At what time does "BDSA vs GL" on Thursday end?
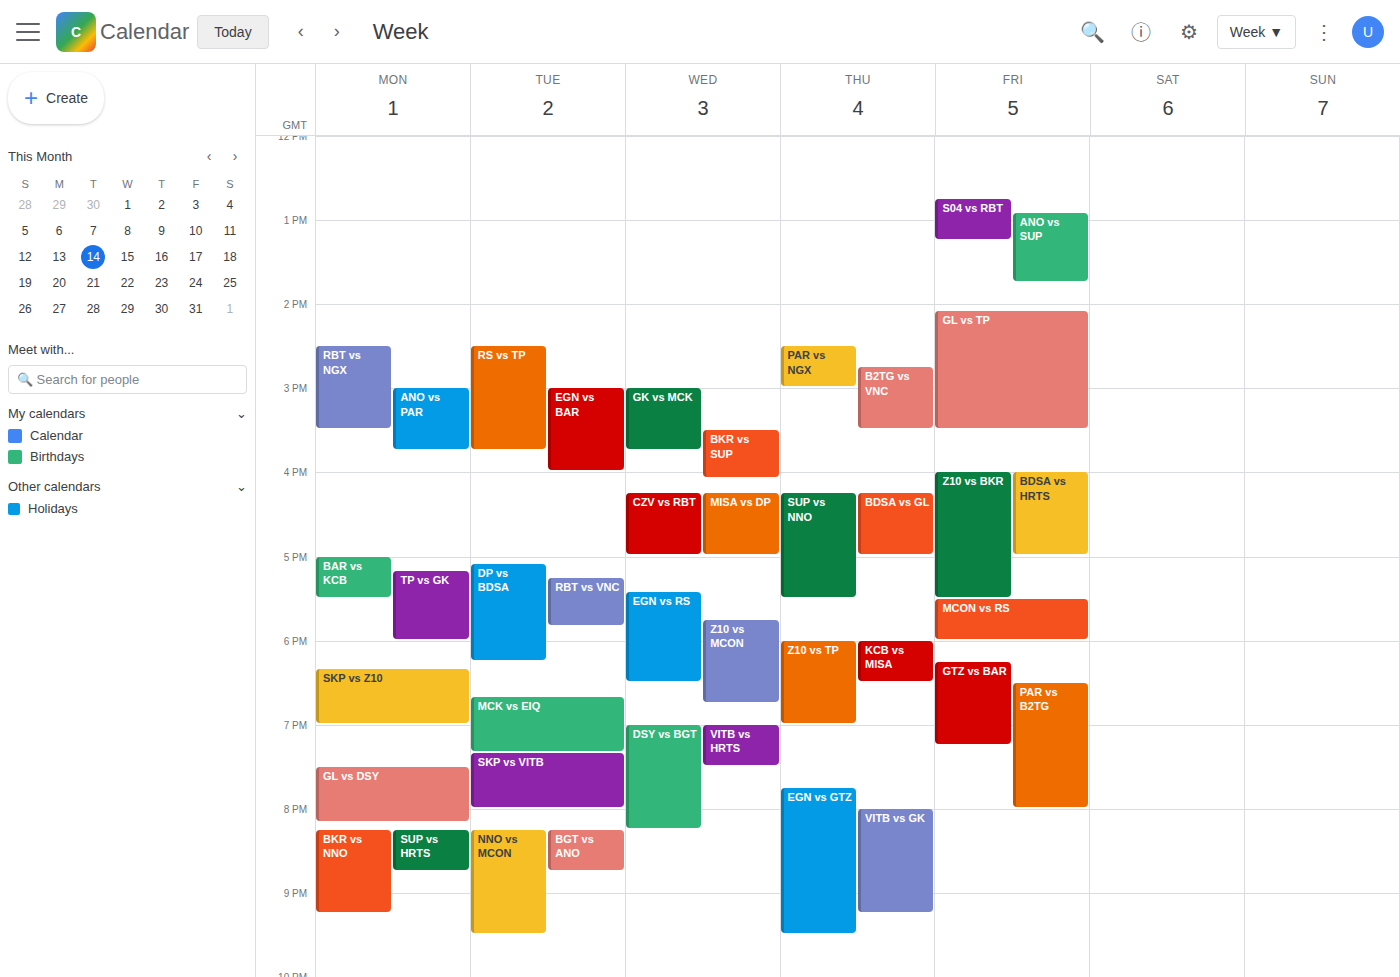
5:00 PM